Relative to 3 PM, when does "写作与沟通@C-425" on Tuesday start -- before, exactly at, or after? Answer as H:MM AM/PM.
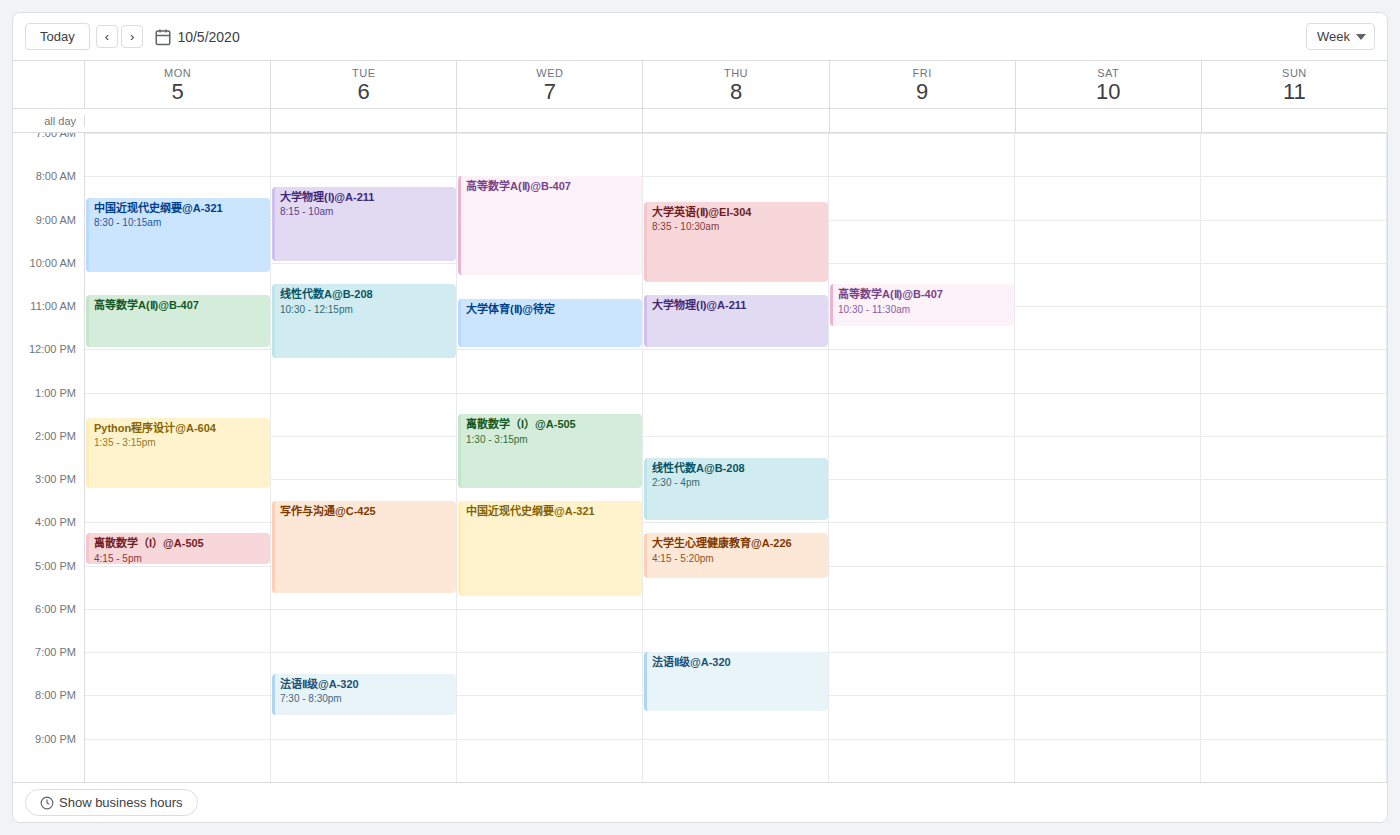
3:30 PM -- after 3 PM, 30 minutes below the 3 PM line.